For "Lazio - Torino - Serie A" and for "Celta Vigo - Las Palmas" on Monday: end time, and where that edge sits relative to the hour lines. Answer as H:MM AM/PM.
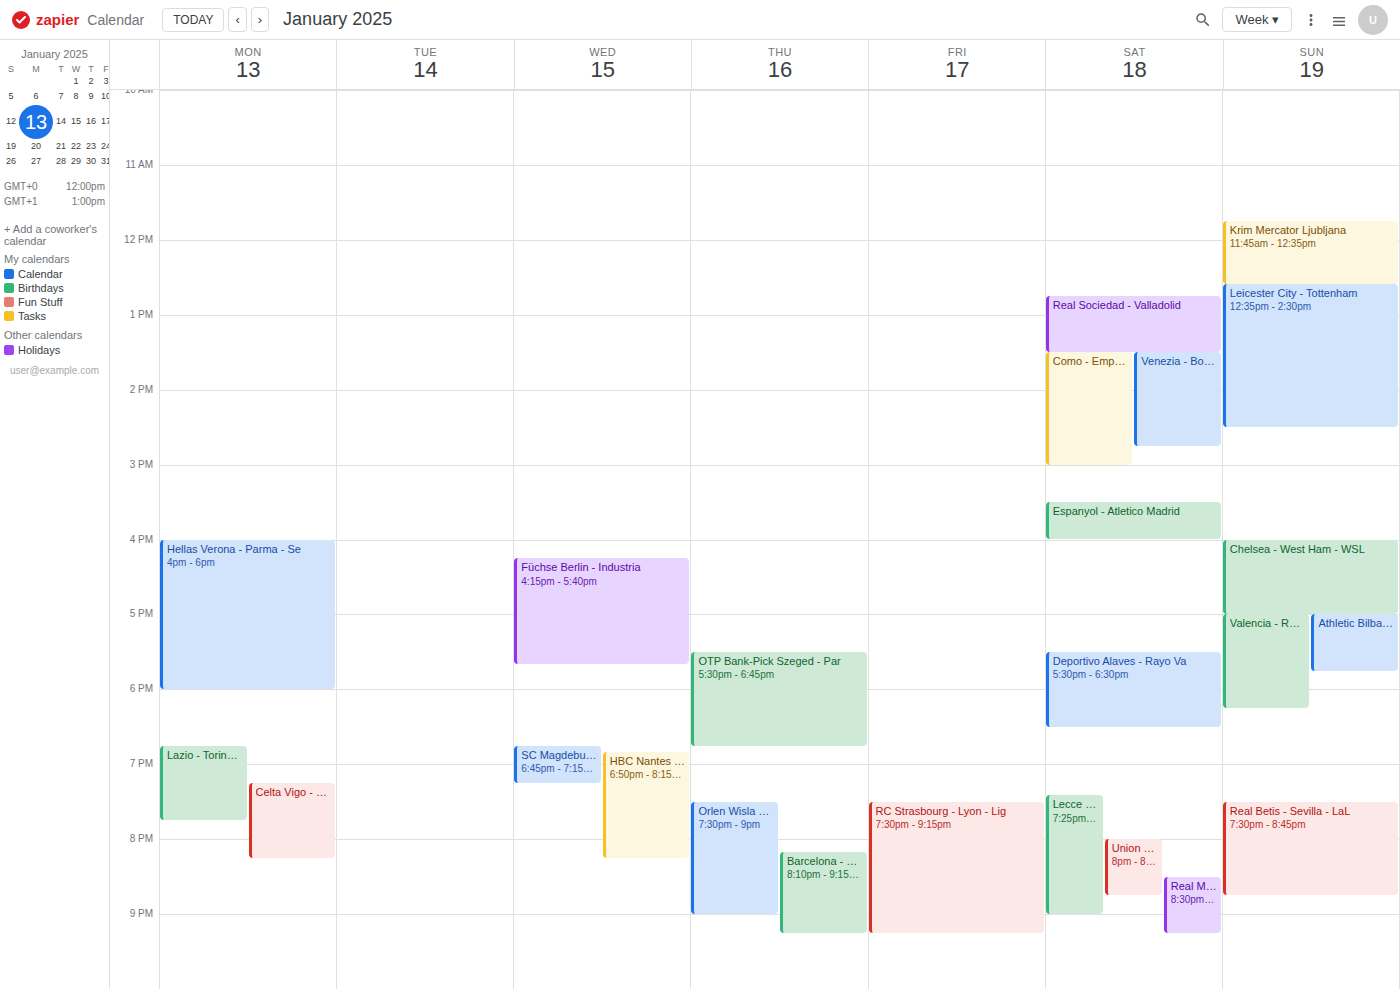
"Lazio - Torino - Serie A": 7:45 PM, neither: three quarters of the way from the 7 PM line to the 8 PM line. "Celta Vigo - Las Palmas": 8:15 PM, neither: a quarter of the way from the 8 PM line to the 9 PM line.